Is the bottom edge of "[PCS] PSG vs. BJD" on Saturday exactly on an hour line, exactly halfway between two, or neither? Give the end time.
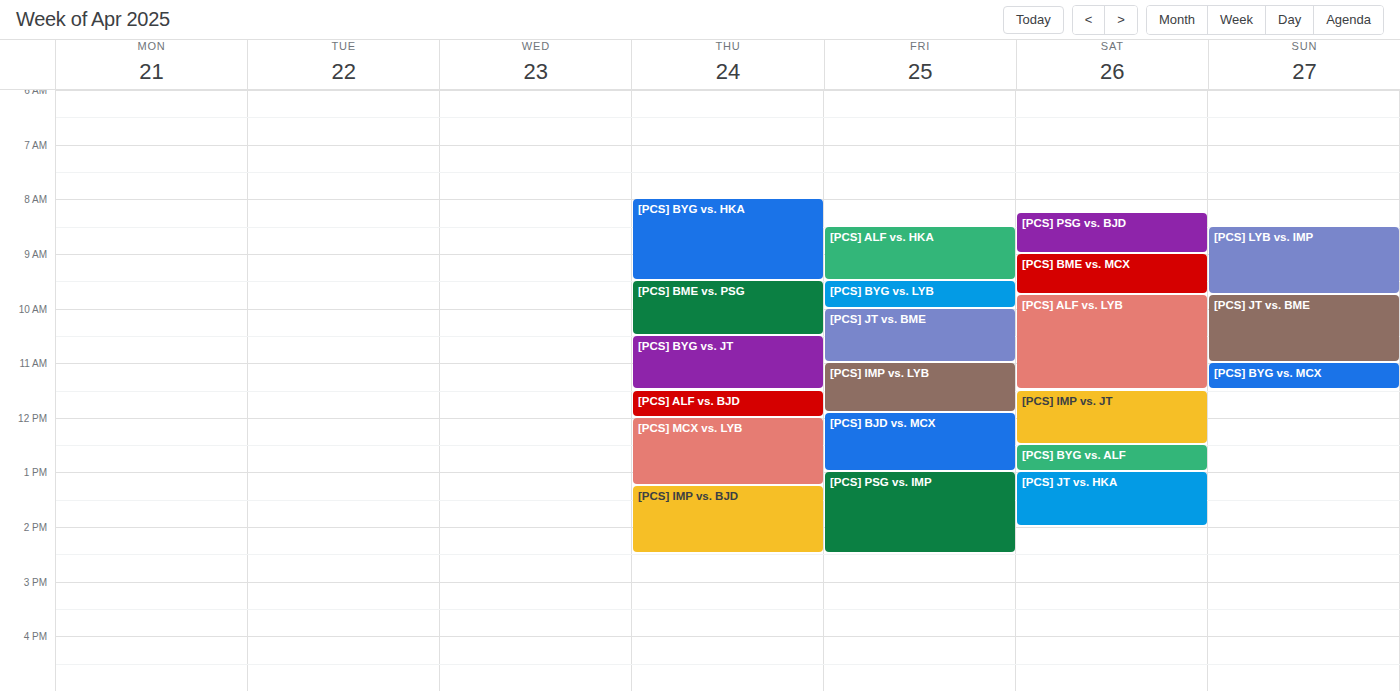
9:00 AM -- exactly on the 9 AM line.